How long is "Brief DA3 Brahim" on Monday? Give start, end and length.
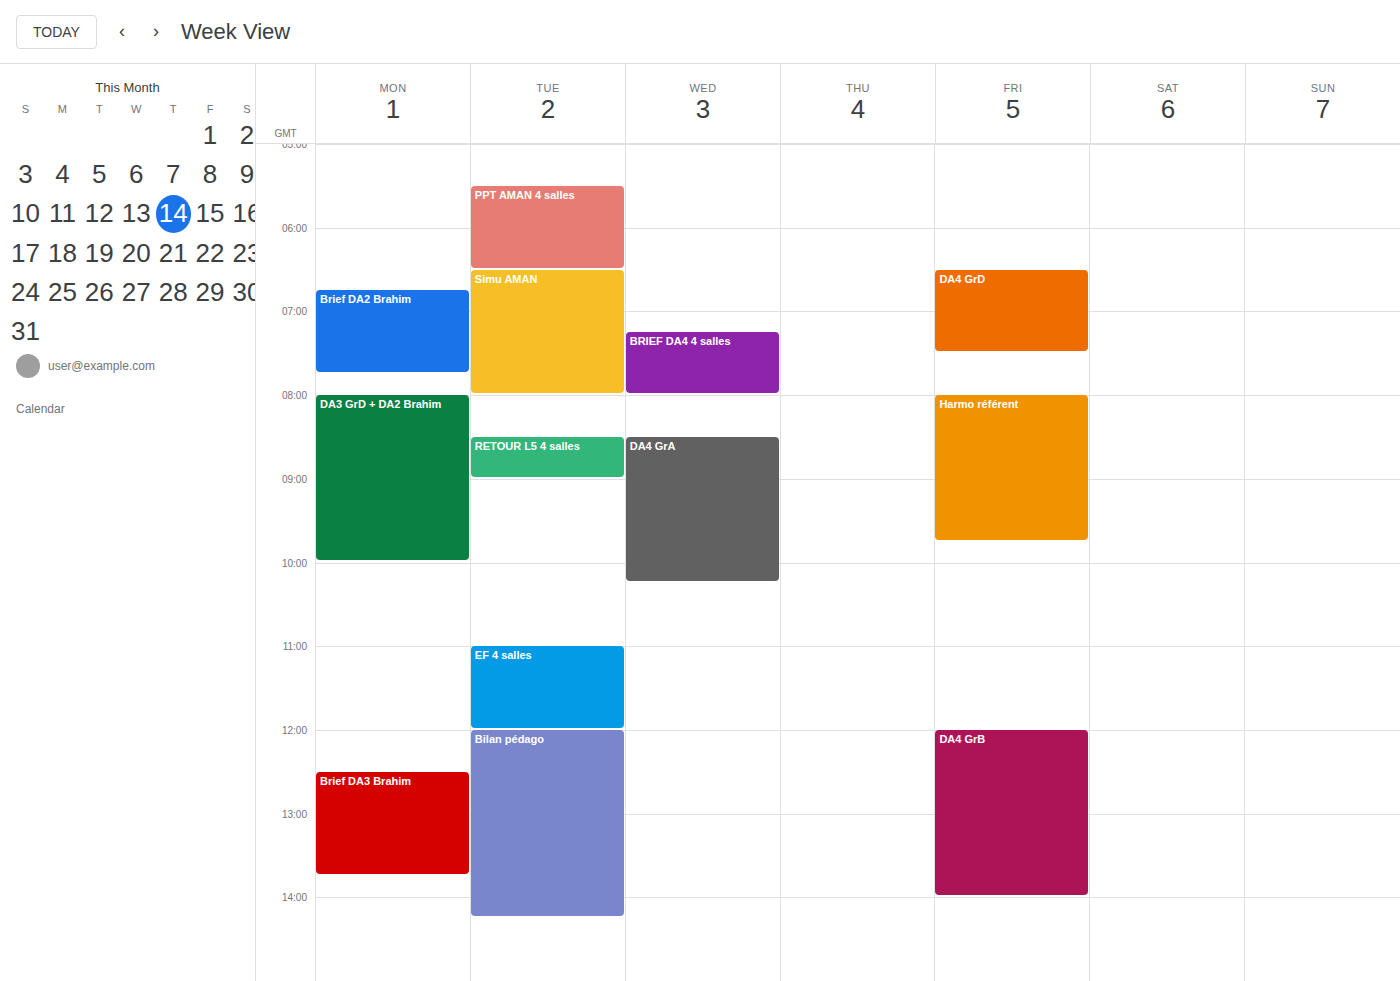
12:30 PM to 1:45 PM, 1 hour 15 minutes